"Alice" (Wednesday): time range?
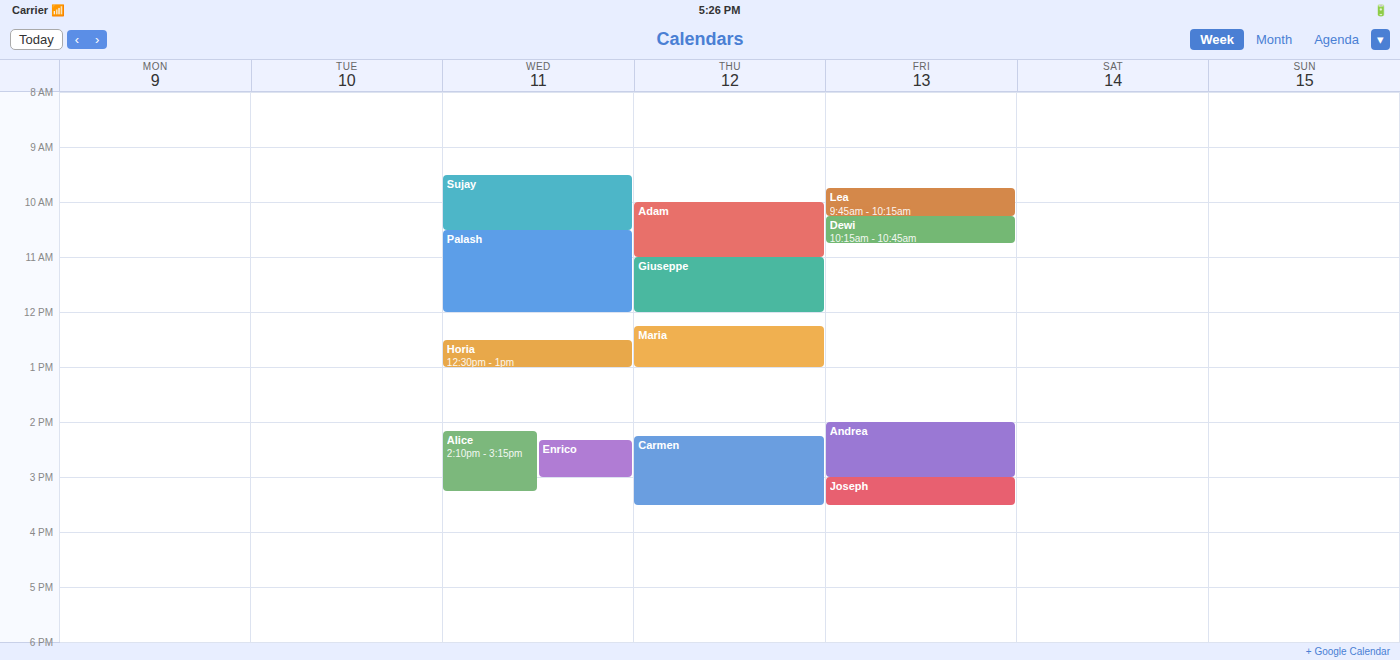
2:10 PM to 3:15 PM